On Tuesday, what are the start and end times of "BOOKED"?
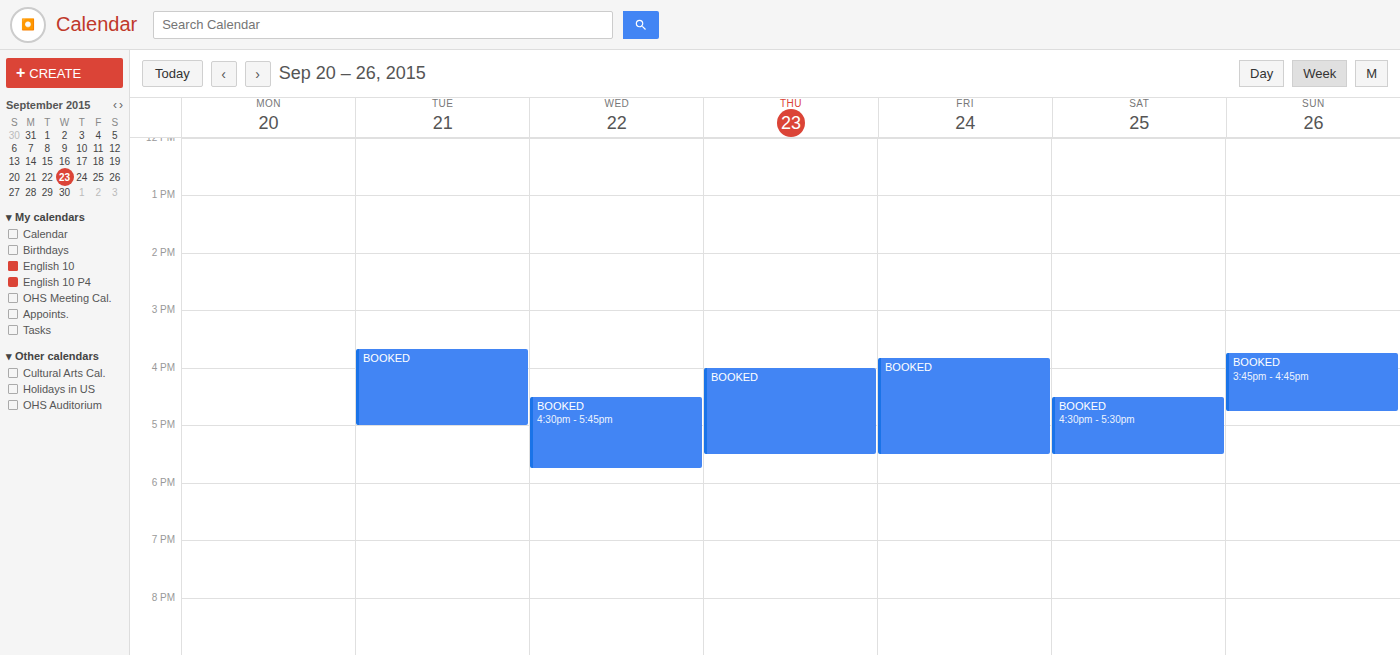
15:40 to 17:00